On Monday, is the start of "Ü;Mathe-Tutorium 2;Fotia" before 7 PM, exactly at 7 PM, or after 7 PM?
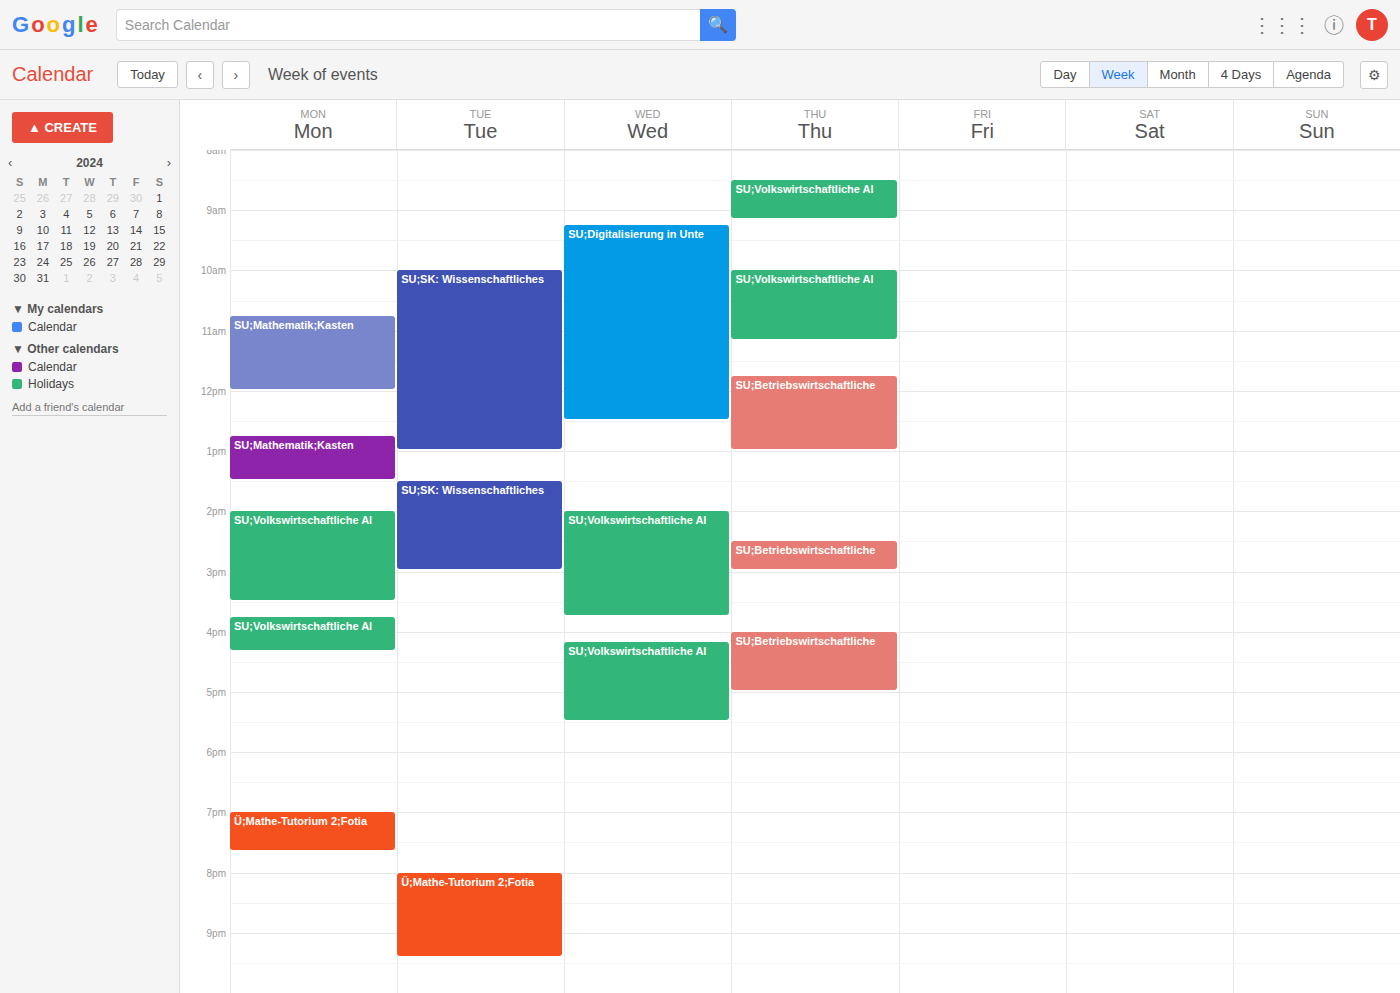
7:00 PM -- exactly at 7 PM, on the 7 PM line.